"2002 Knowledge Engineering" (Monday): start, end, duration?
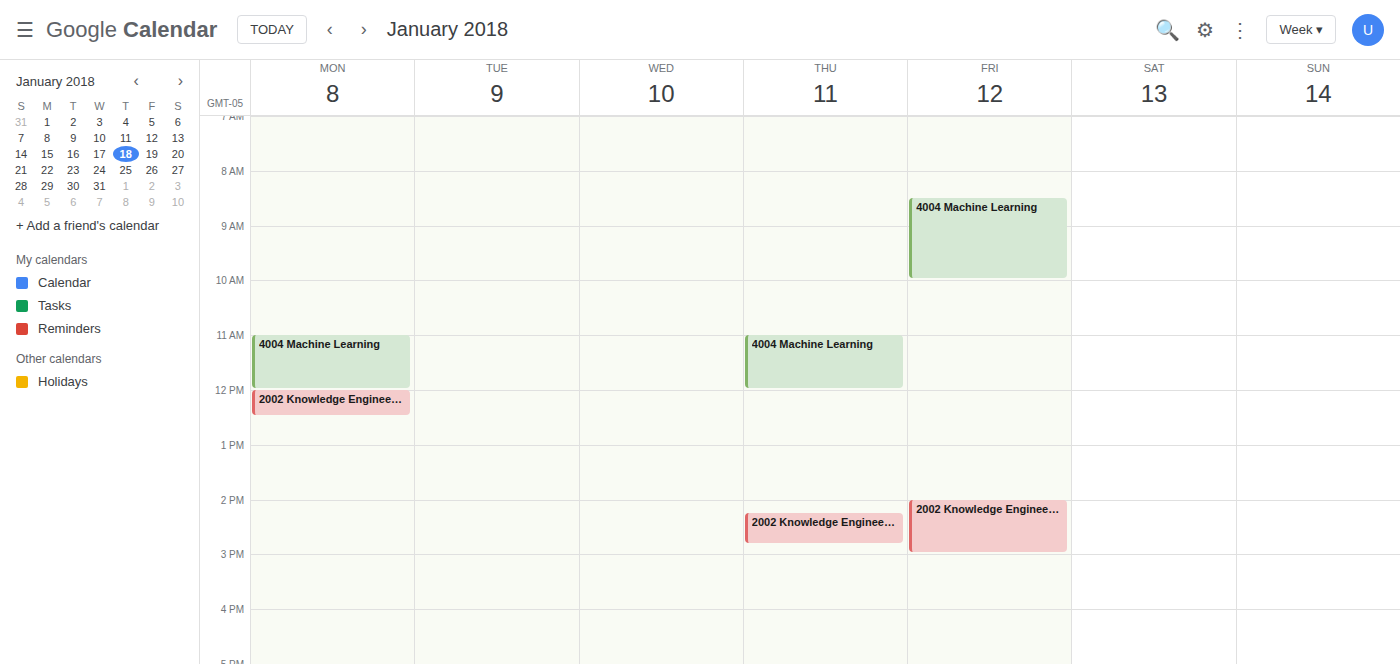
12:00 PM to 12:30 PM, 30 minutes